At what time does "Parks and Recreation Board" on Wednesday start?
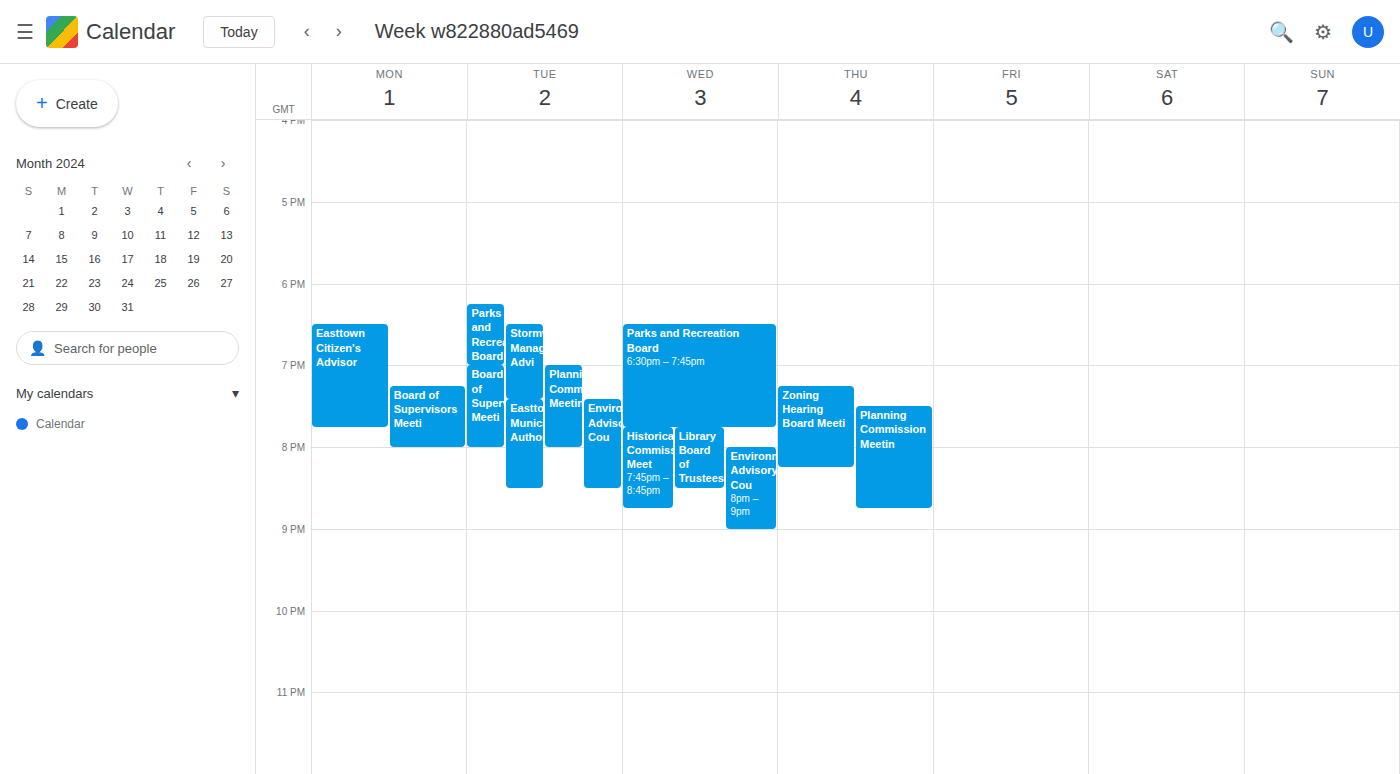
18:30